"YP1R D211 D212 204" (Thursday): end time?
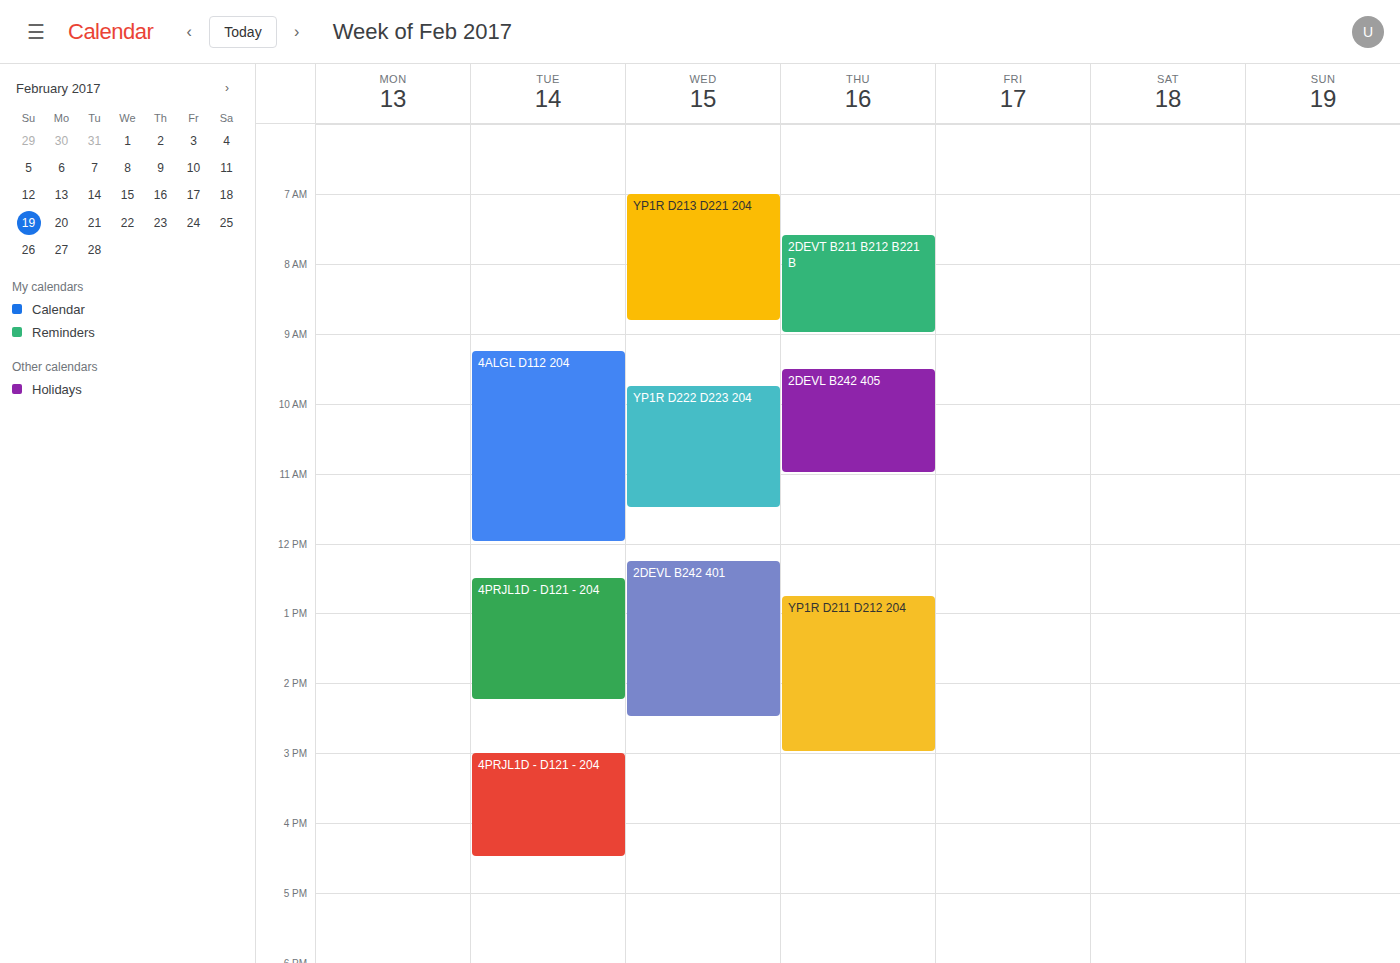
3:00 PM